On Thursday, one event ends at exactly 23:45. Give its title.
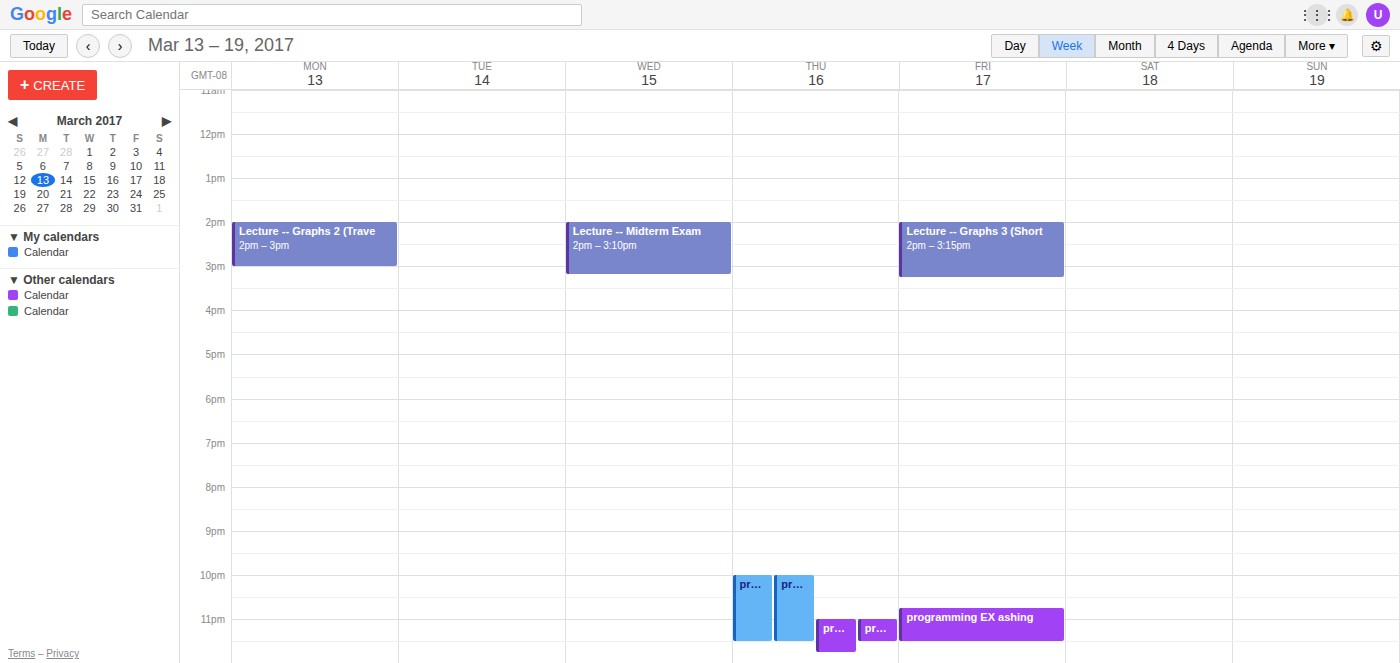
"programming CC6"